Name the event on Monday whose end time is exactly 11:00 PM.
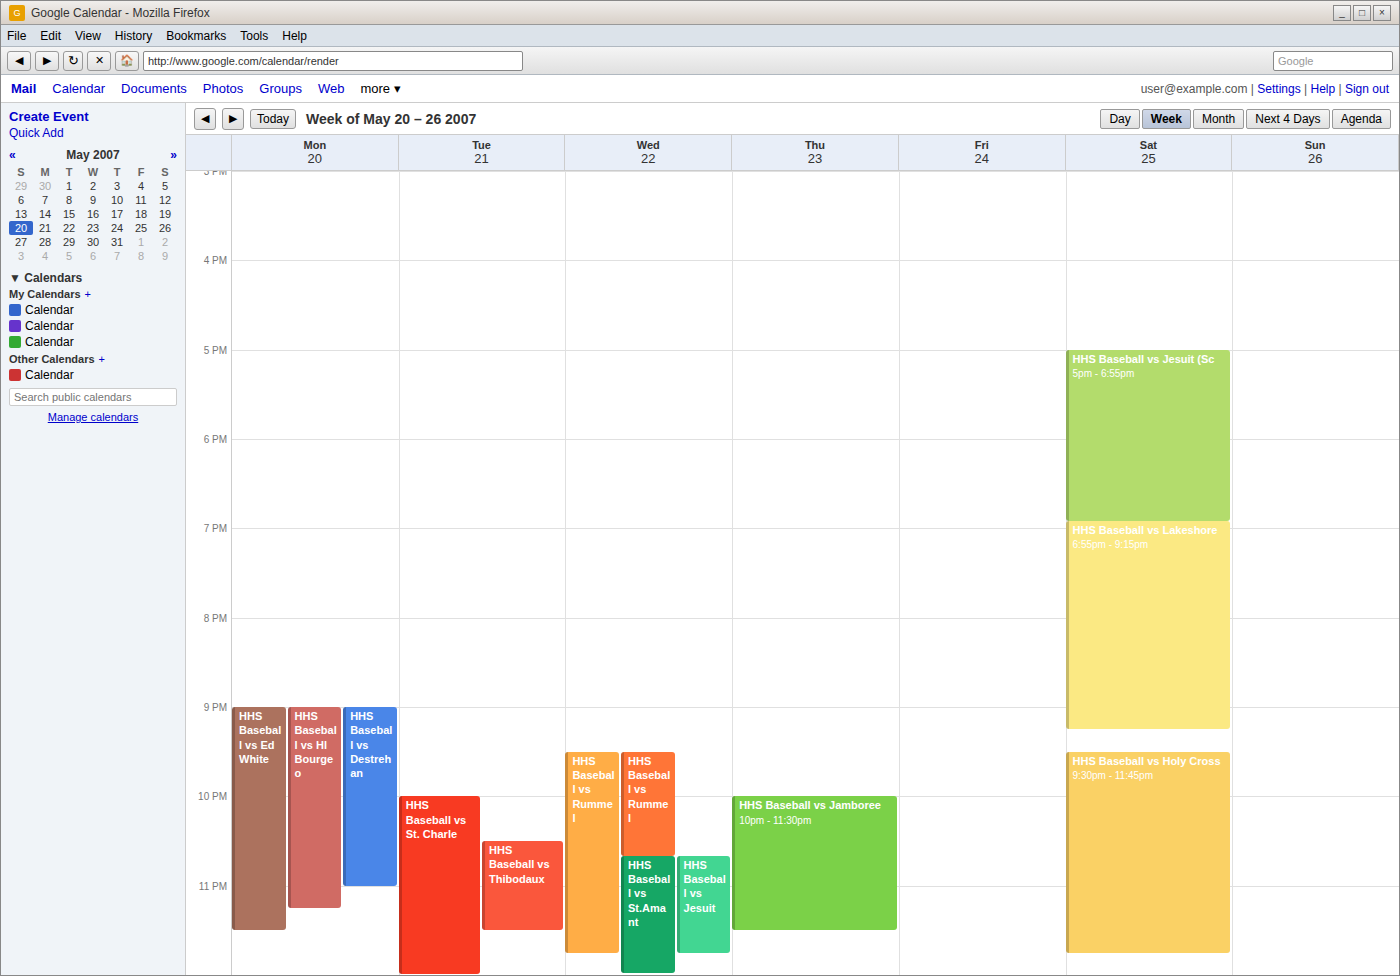
"HHS Baseball vs Destrehan"